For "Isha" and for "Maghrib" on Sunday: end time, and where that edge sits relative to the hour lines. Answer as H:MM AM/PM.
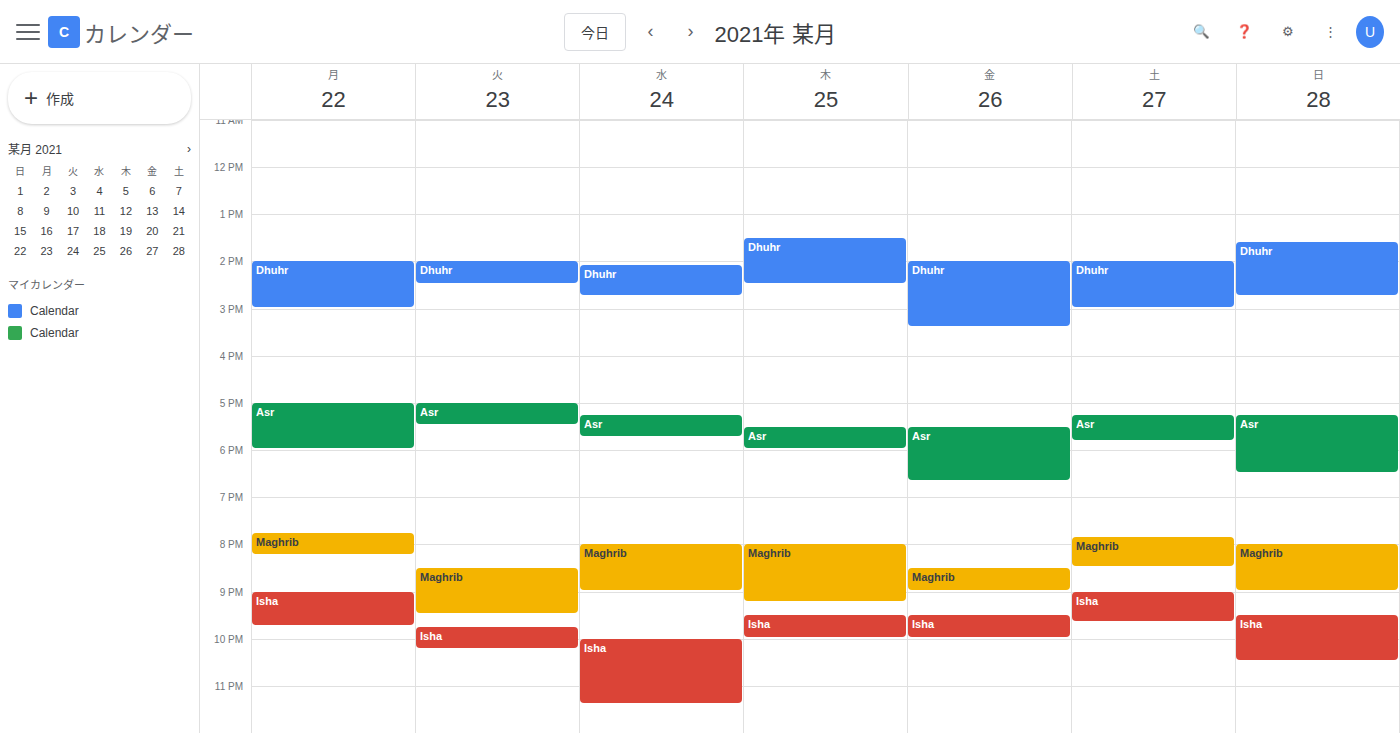
"Isha": 10:30 PM, halfway between the 10 PM and 11 PM lines. "Maghrib": 9:00 PM, exactly on the 9 PM line.